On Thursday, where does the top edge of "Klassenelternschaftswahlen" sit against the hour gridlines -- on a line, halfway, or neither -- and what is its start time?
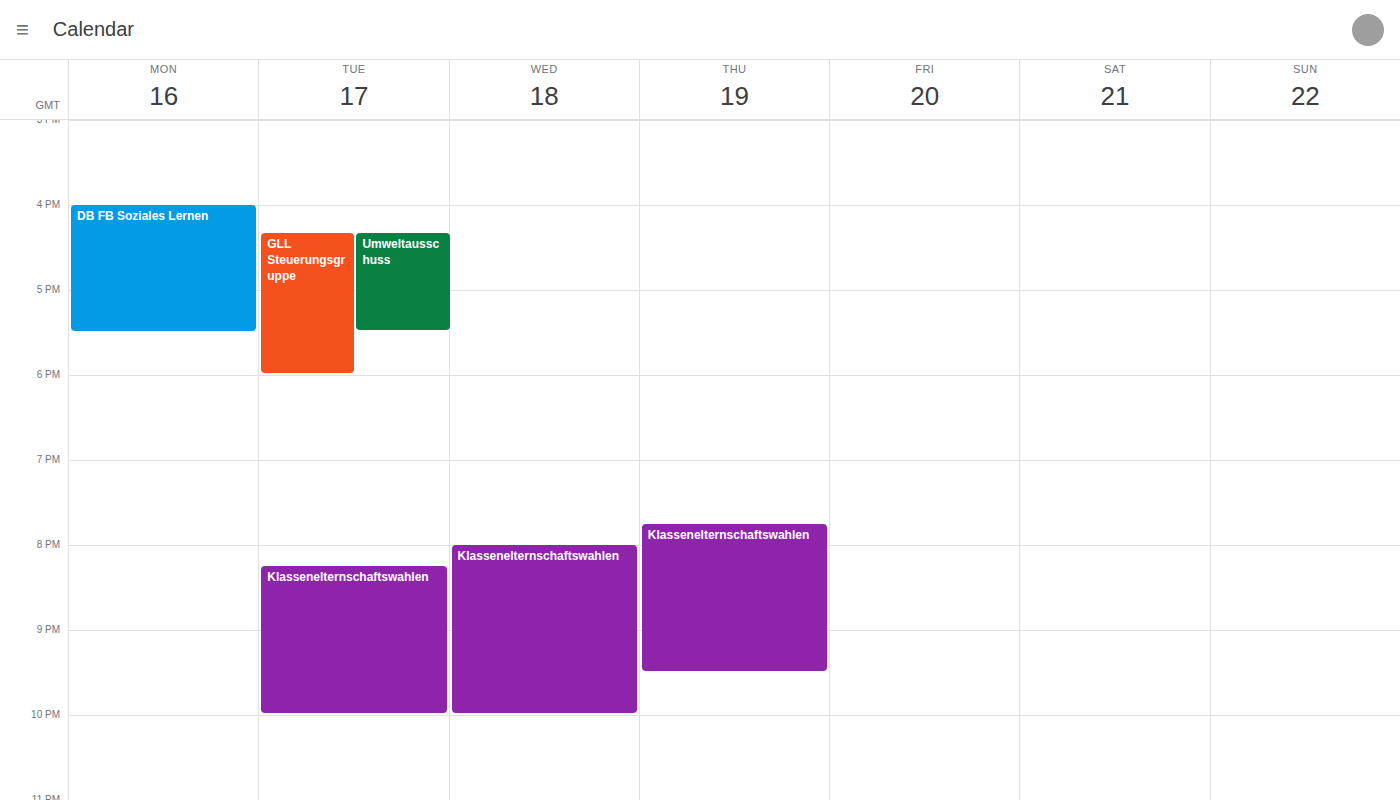
7:45 PM -- neither: three quarters of the way from the 7 PM line to the 8 PM line.